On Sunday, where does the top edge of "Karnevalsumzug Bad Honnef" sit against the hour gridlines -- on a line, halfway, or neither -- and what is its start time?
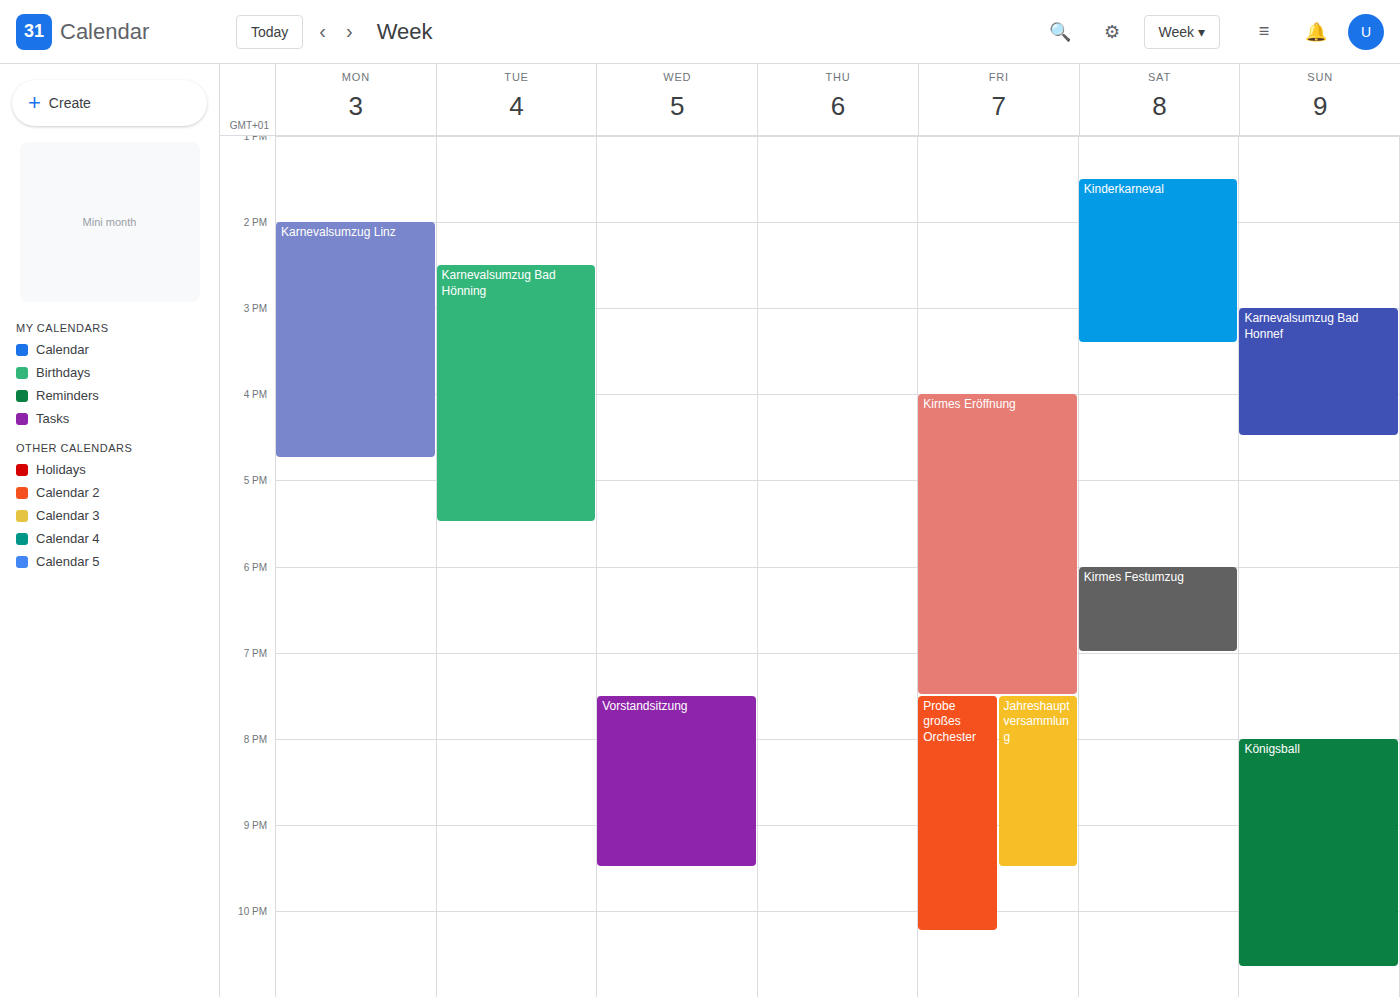
3:00 PM -- exactly on the 3 PM line.